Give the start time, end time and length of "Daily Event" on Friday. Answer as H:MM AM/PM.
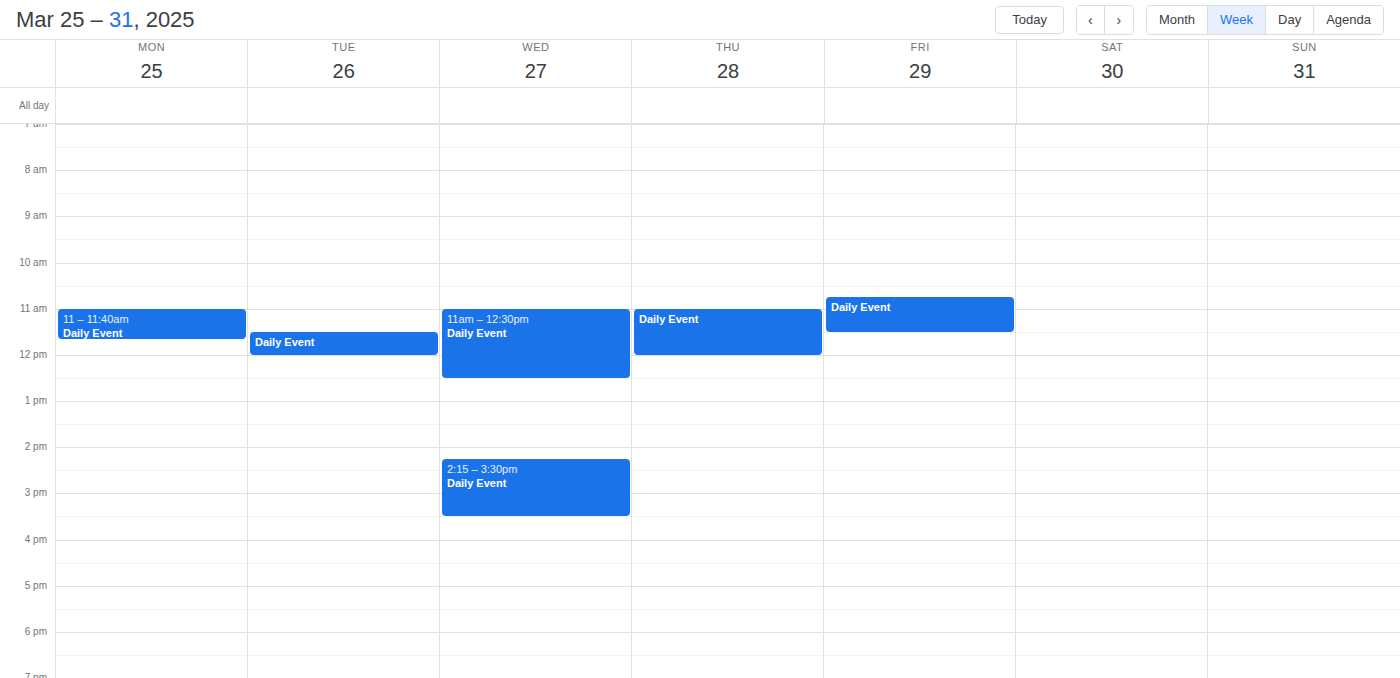
10:45 AM to 11:30 AM, 45 minutes